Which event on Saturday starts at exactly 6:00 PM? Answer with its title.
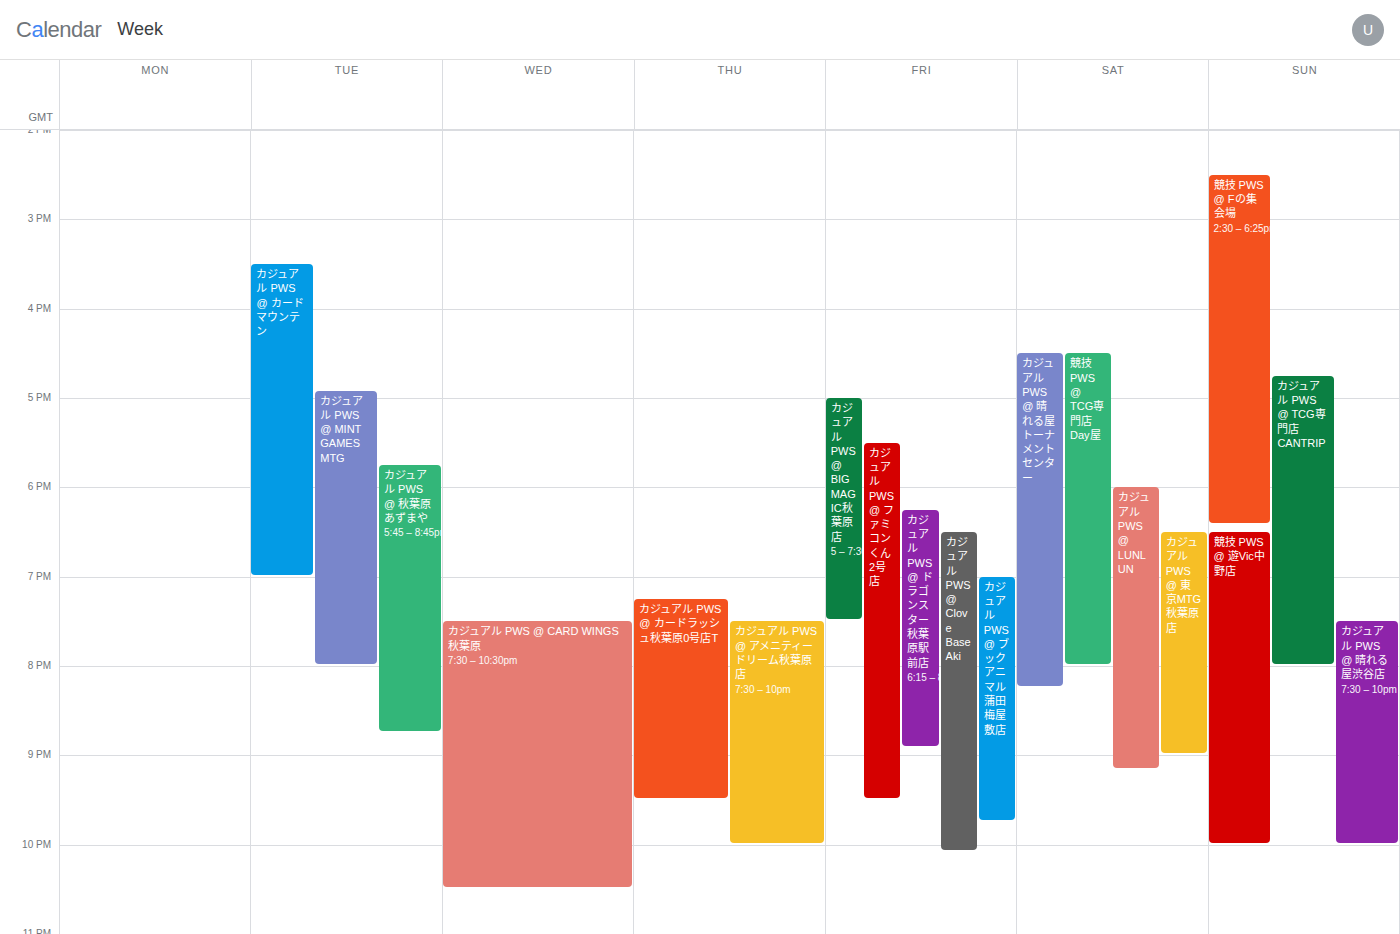
"カジュアル PWS @ LUNLUN"